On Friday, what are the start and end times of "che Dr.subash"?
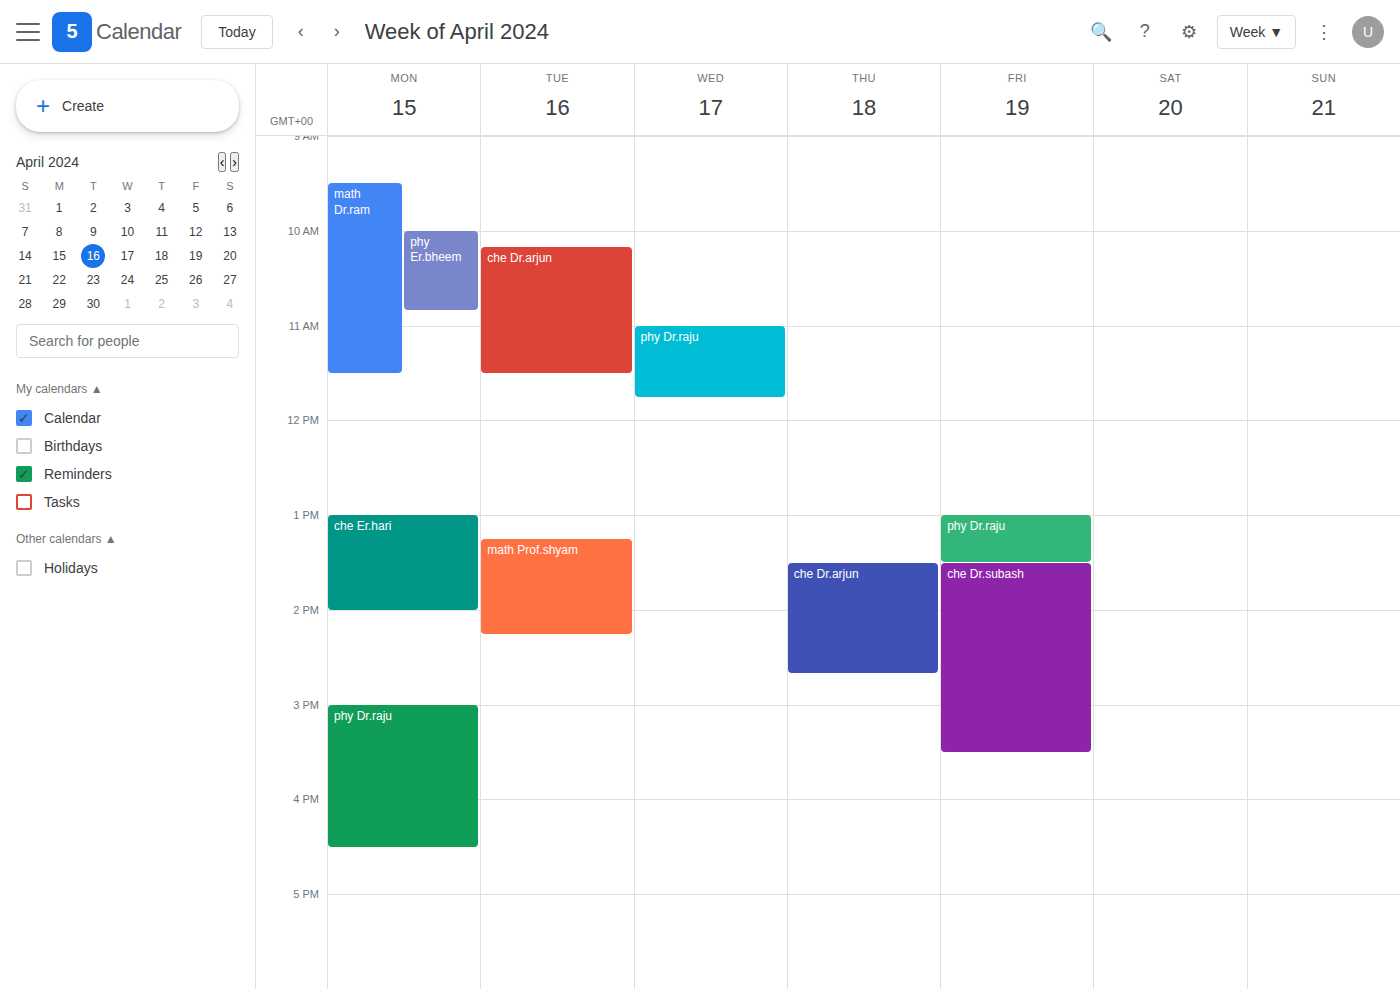
1:30 PM to 3:30 PM